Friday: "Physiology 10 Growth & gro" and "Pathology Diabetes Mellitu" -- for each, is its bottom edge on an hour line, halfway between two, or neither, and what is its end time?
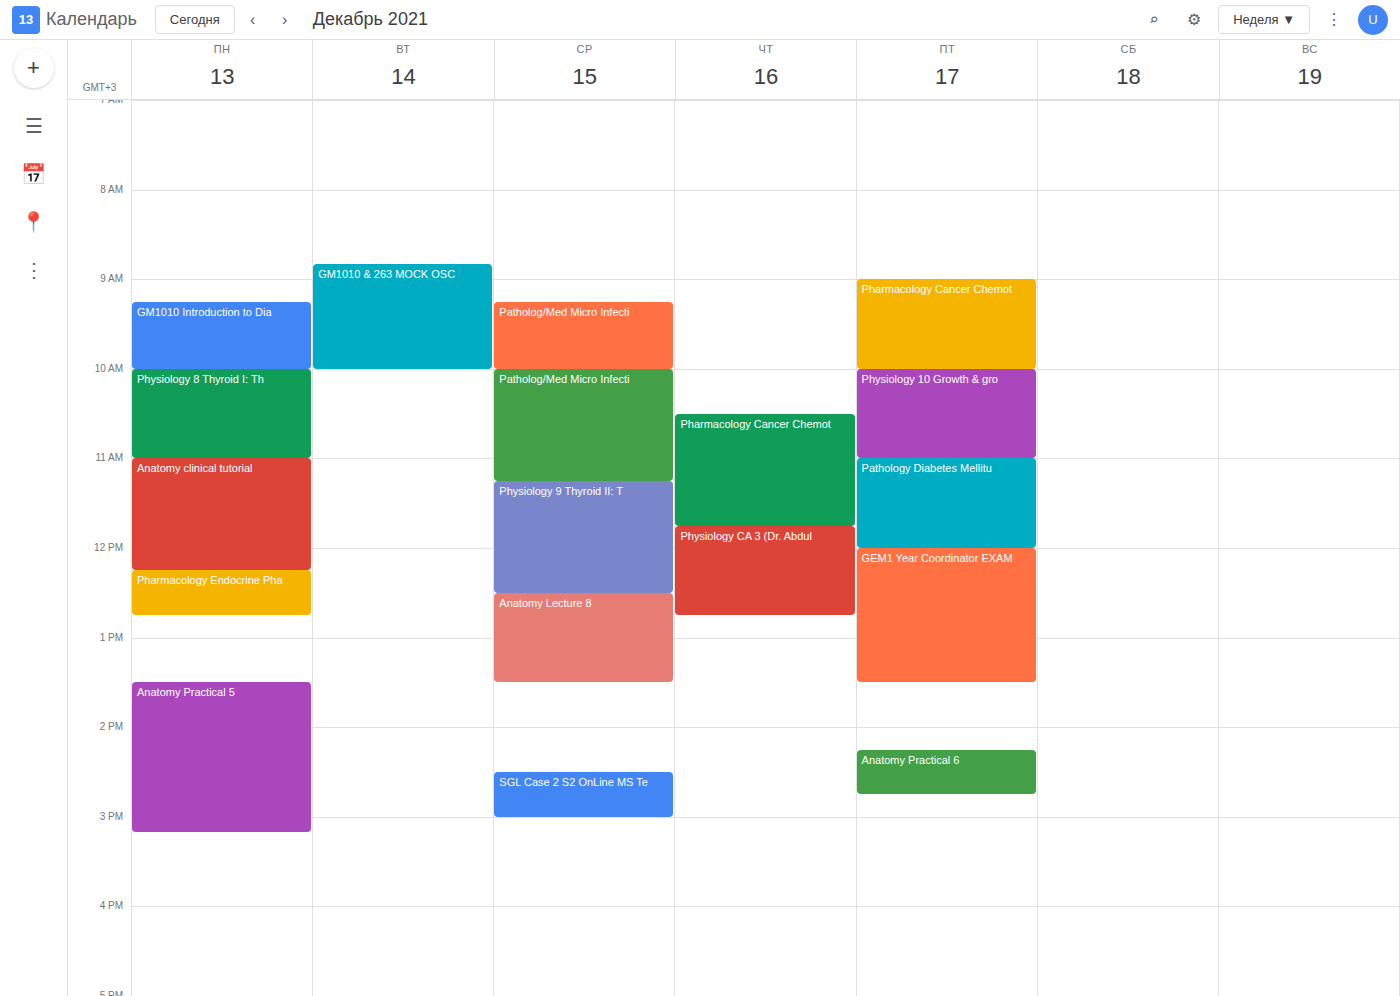
"Physiology 10 Growth & gro": 11:00, exactly on the 11:00 line. "Pathology Diabetes Mellitu": 12:00, exactly on the 12:00 line.